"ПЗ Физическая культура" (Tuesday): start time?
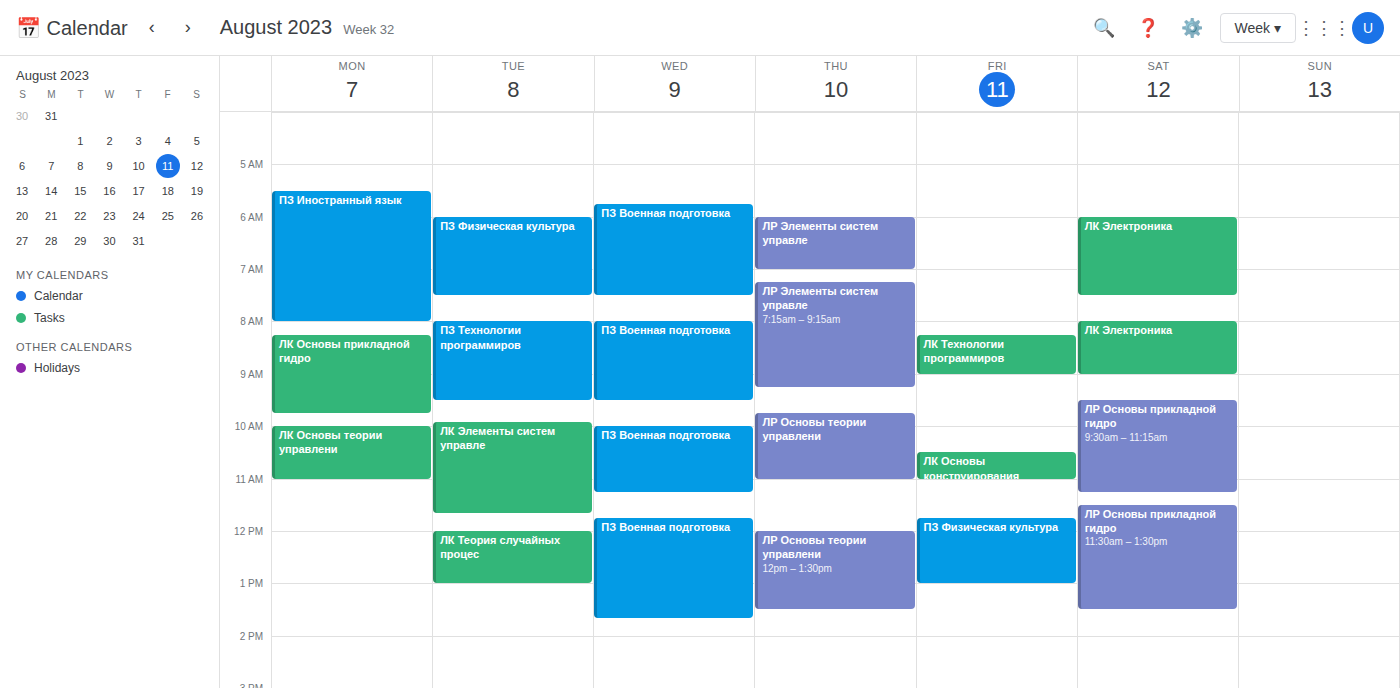
6:00 AM